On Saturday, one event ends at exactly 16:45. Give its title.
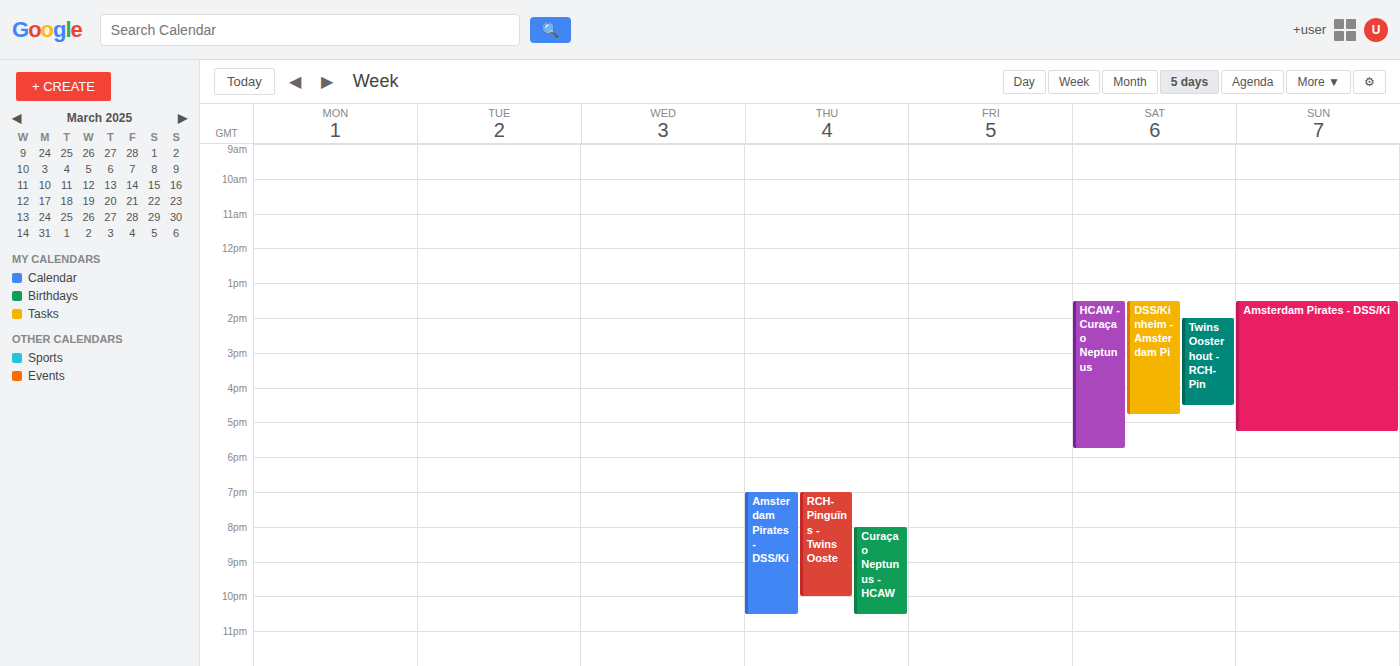
"DSS/Kinheim - Amsterdam Pi"